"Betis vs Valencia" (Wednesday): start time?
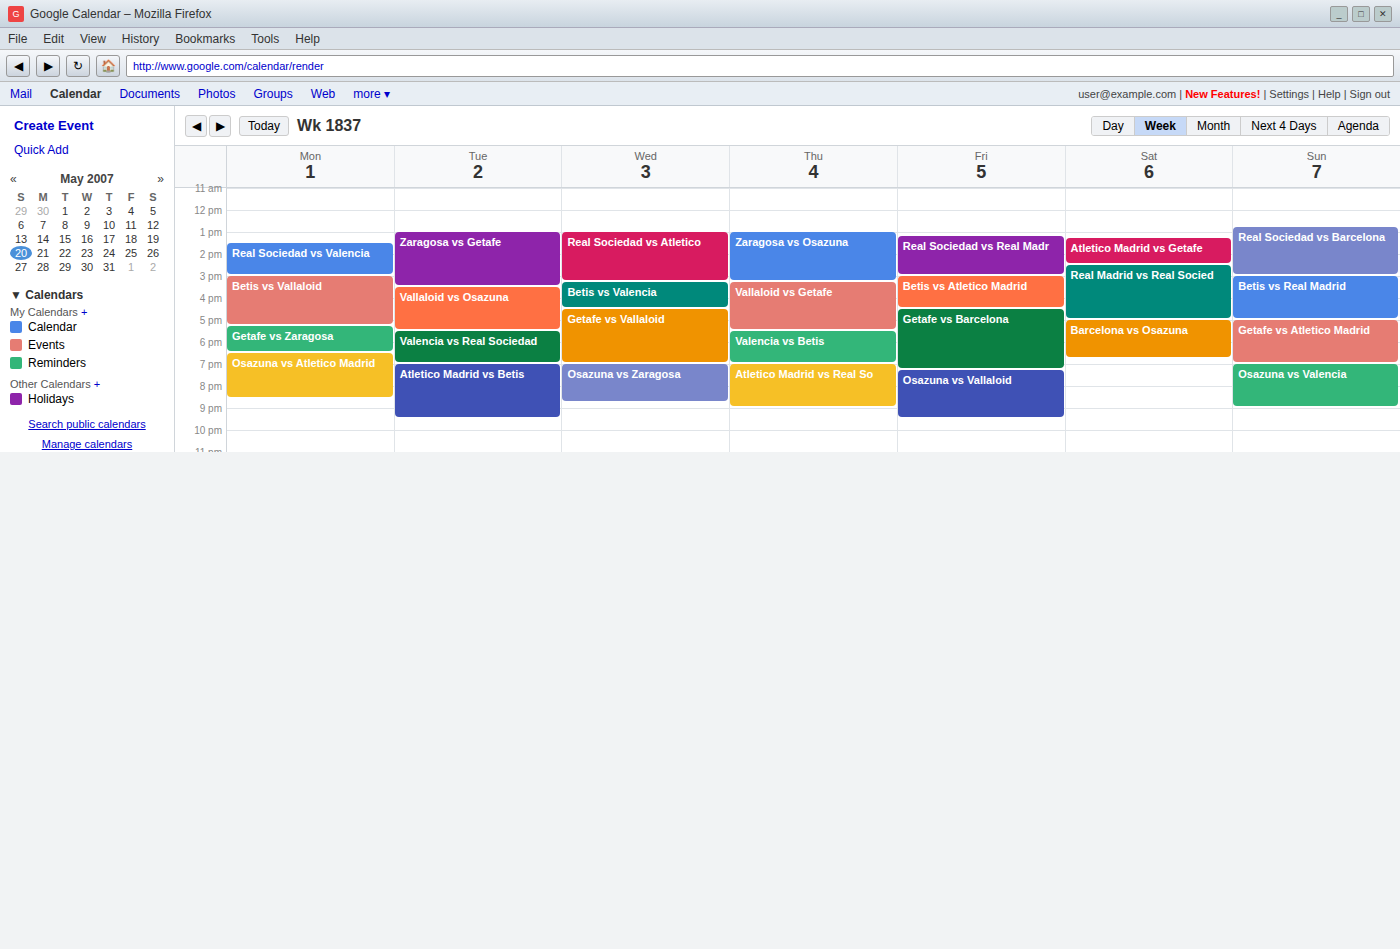
15:15